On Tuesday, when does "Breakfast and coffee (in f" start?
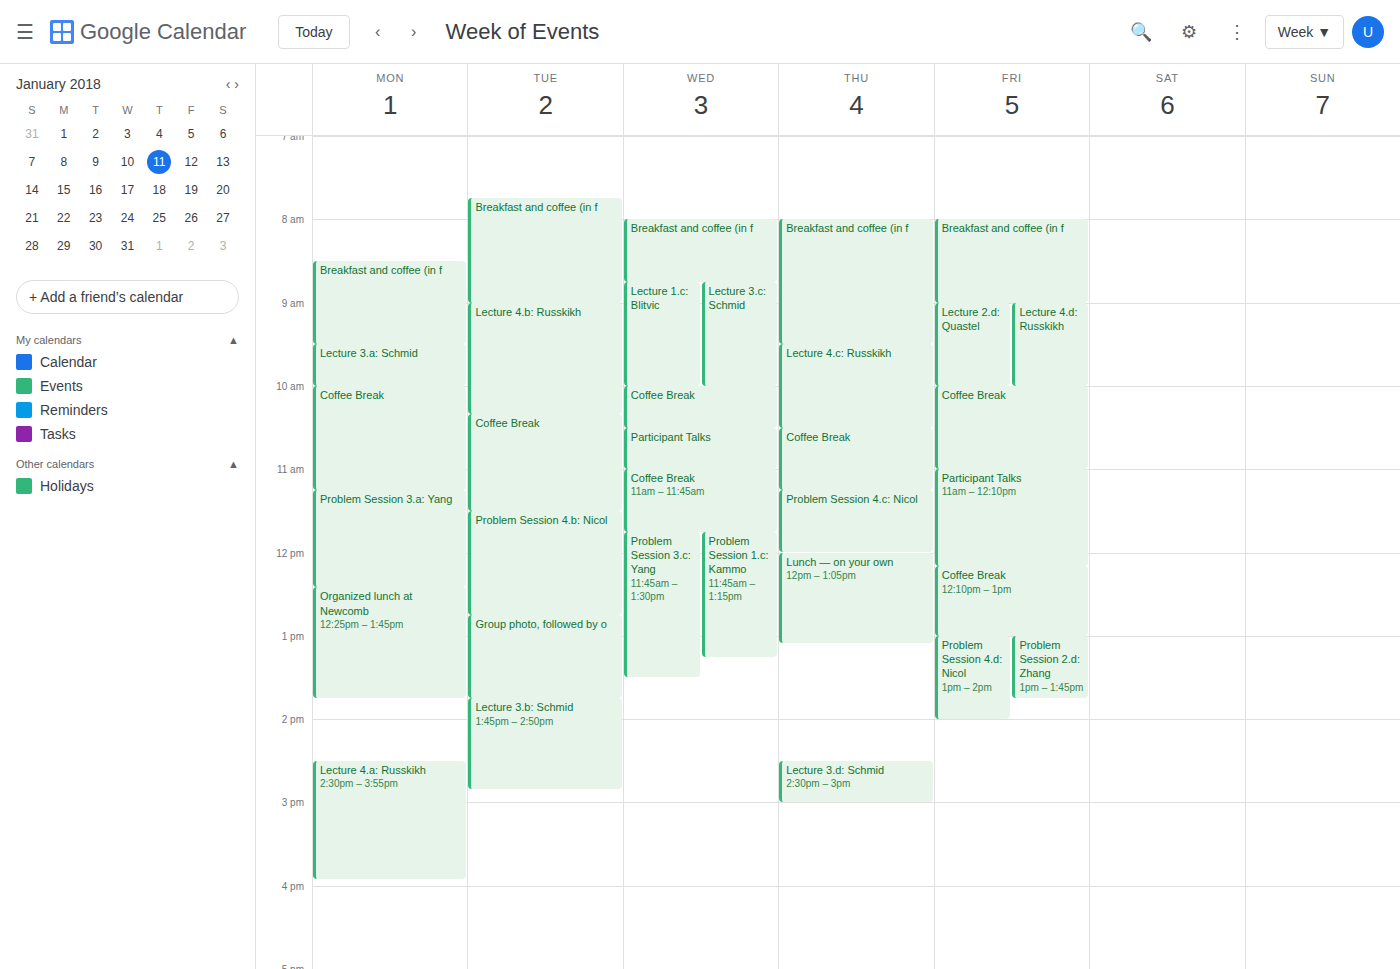
7:45 AM